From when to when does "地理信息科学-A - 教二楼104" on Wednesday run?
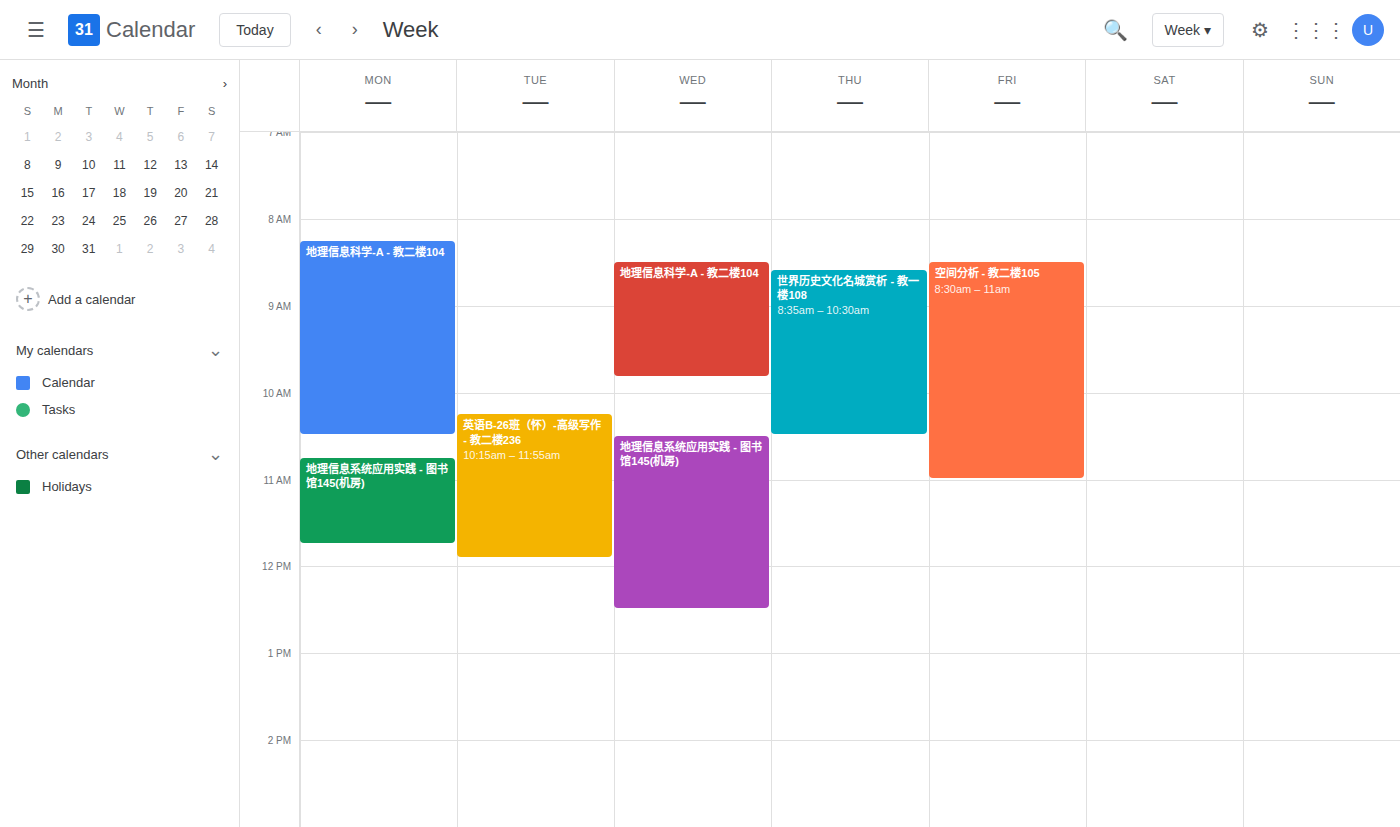
8:30 AM to 9:50 AM